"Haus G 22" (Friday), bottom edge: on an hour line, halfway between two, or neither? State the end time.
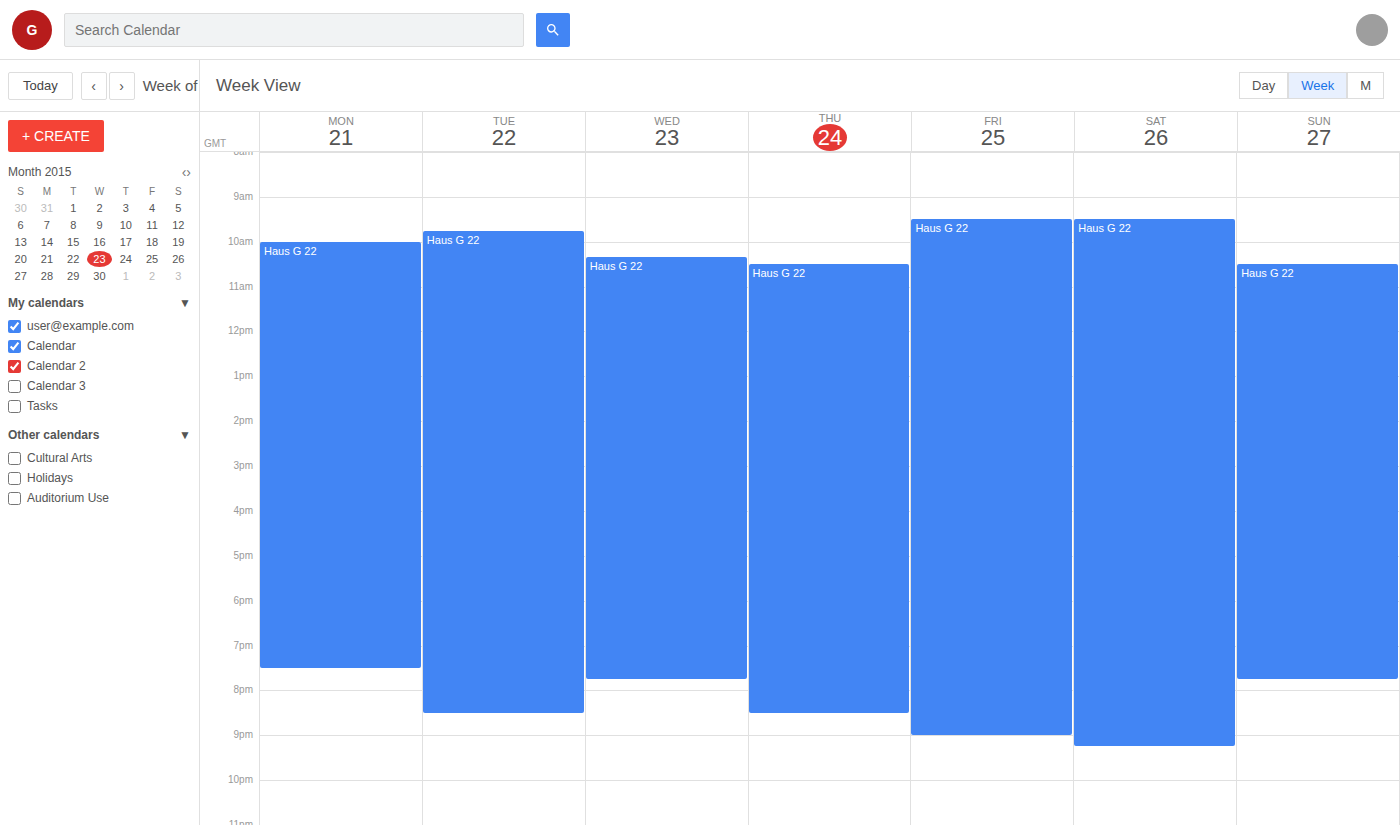
9:00 PM -- exactly on the 9 PM line.